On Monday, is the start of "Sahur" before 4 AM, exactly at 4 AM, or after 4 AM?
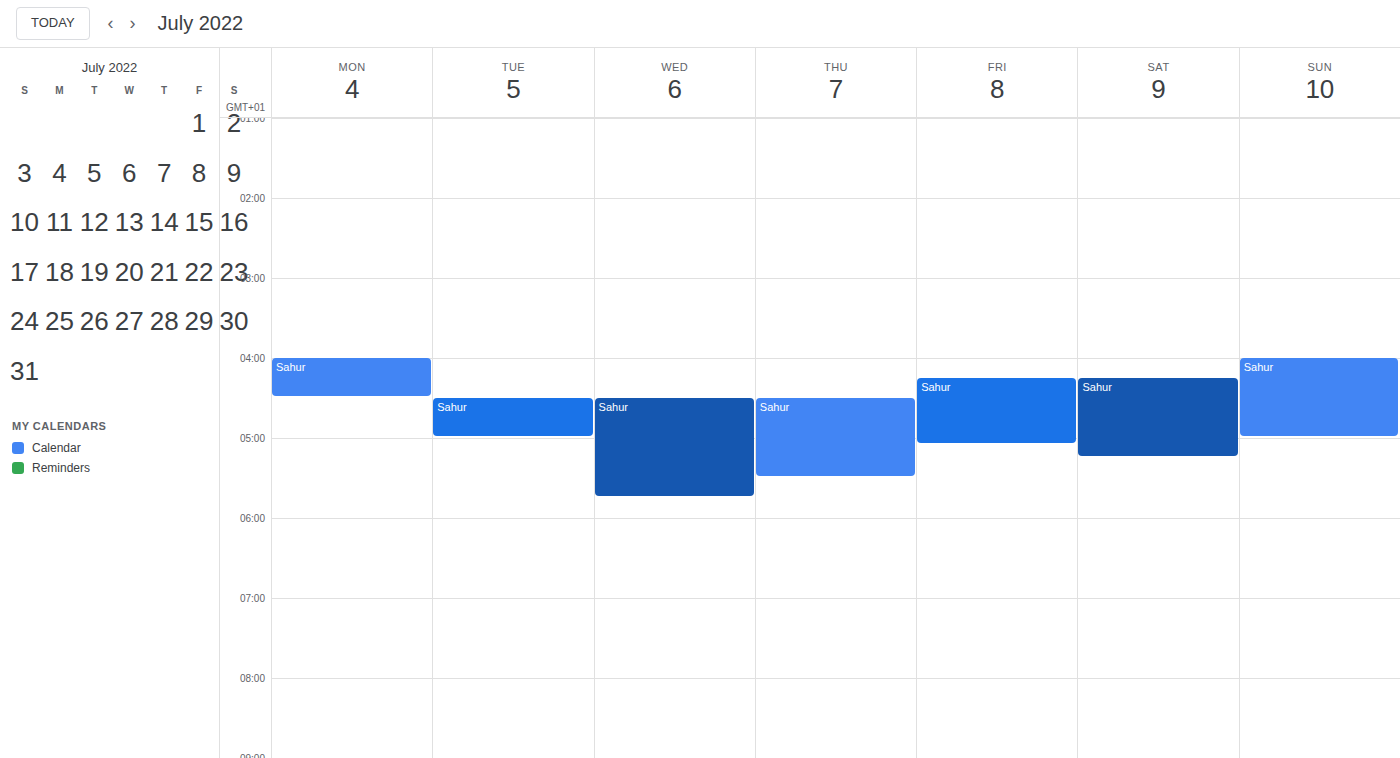
4:00 AM -- exactly at 4 AM, on the 4 AM line.